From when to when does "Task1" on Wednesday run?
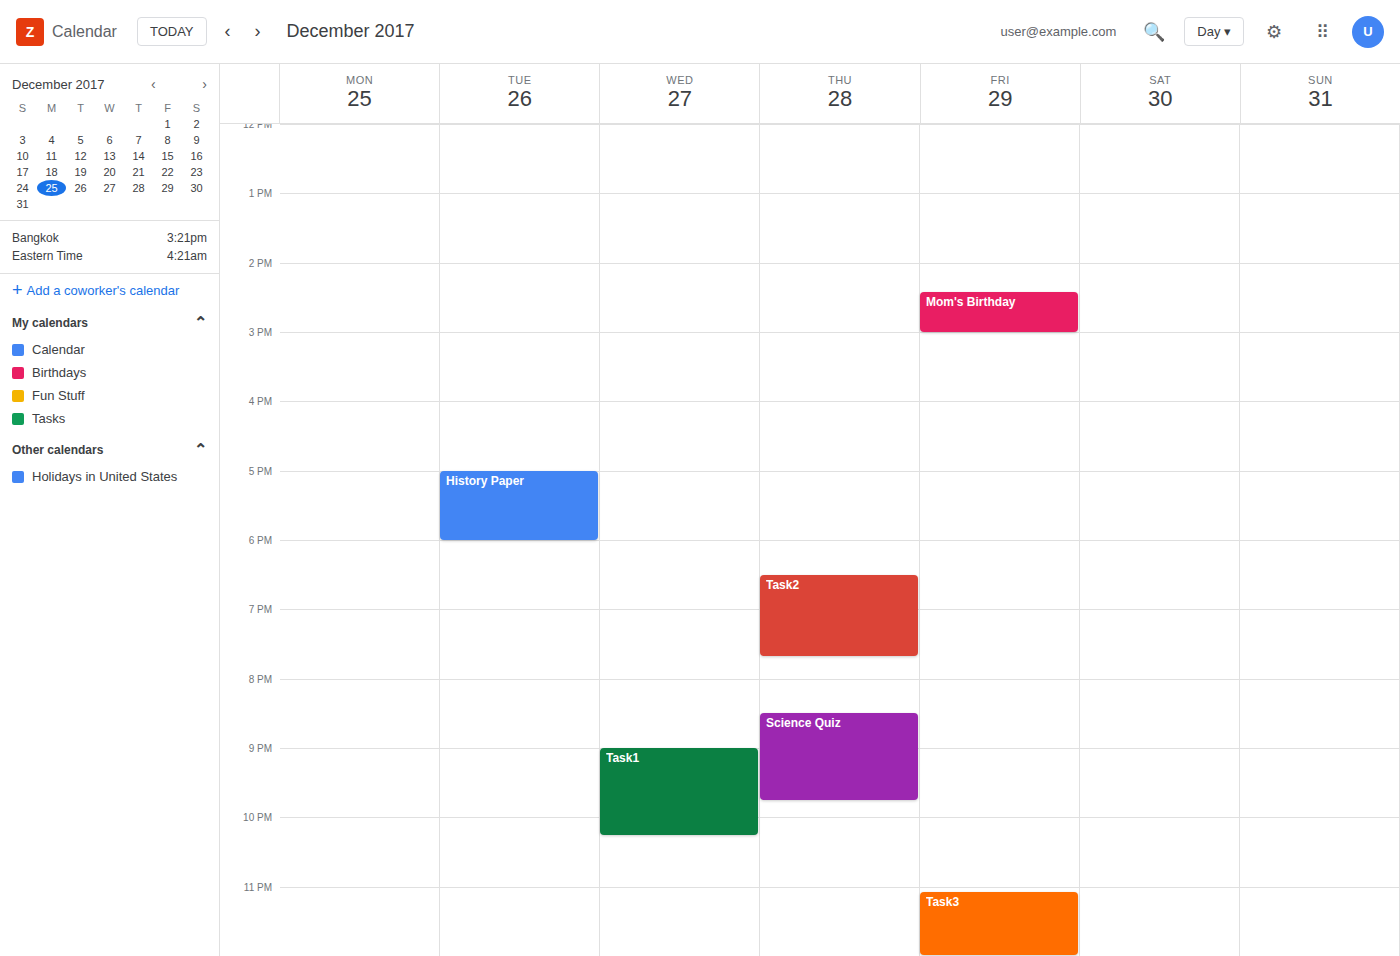
9:00 PM to 10:15 PM